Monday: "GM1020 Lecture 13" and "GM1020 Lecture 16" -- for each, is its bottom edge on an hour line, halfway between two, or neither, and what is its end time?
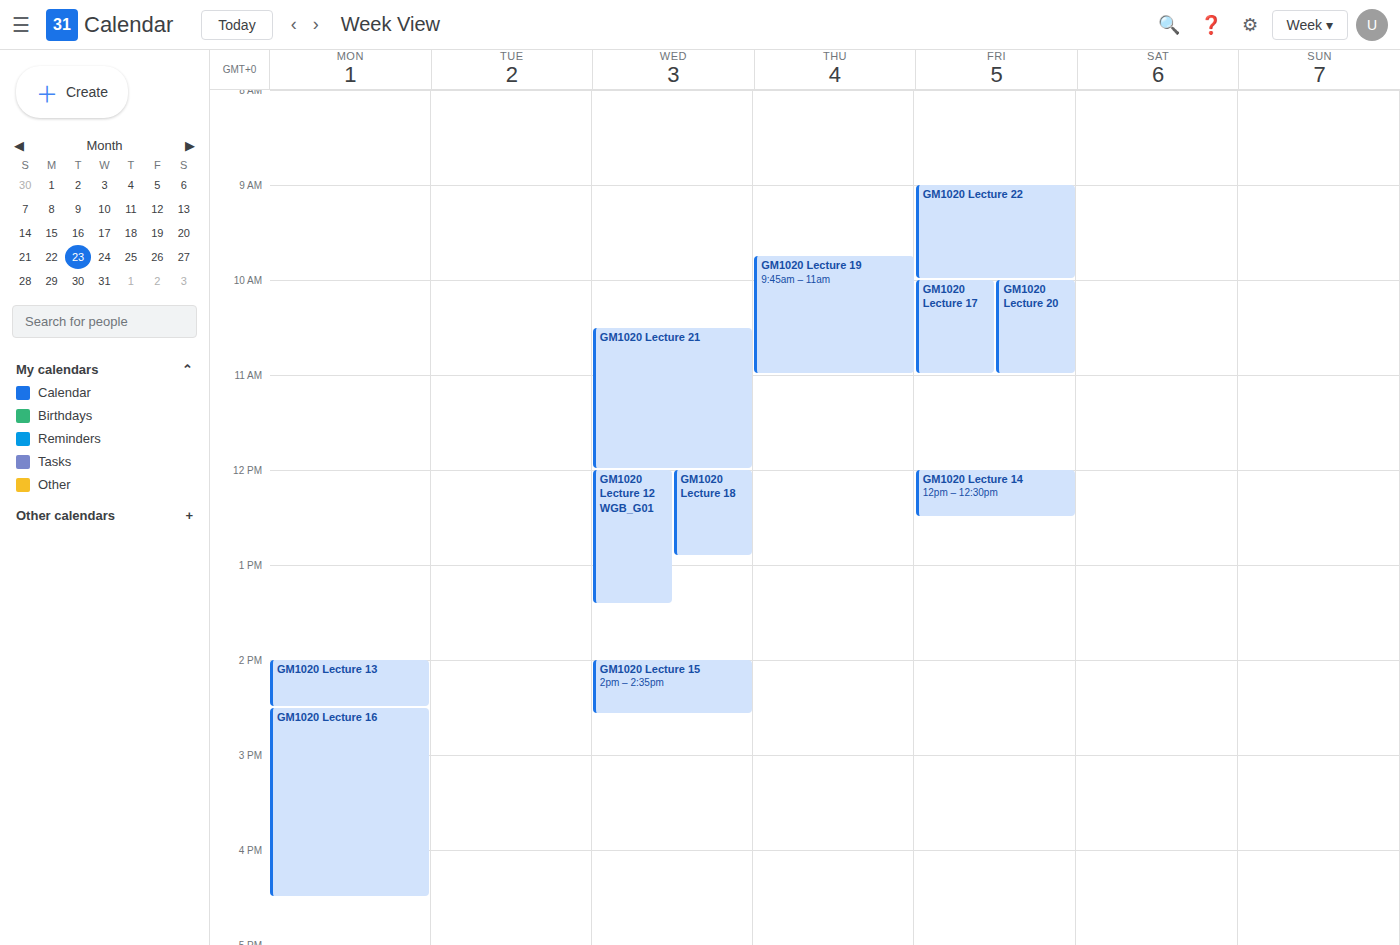
"GM1020 Lecture 13": 14:30, halfway between the 14:00 and 15:00 lines. "GM1020 Lecture 16": 16:30, halfway between the 16:00 and 17:00 lines.